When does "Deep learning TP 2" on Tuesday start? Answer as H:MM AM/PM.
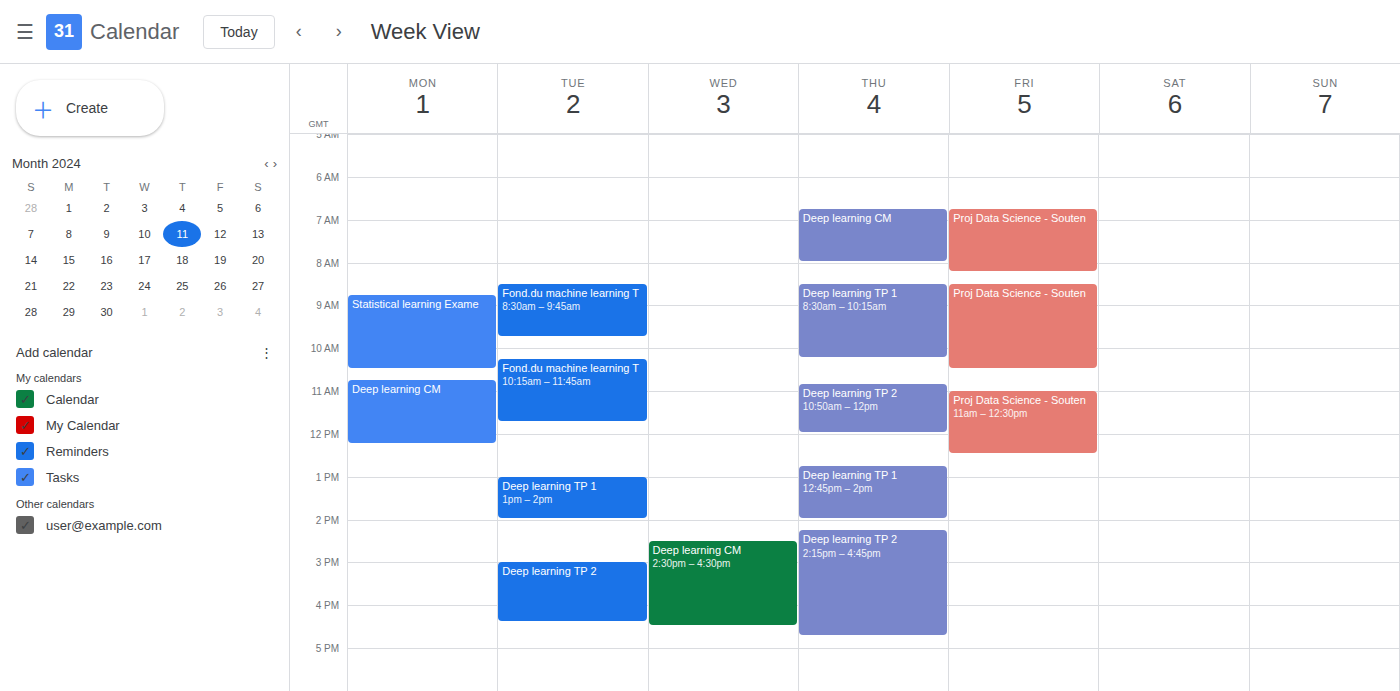
3:00 PM